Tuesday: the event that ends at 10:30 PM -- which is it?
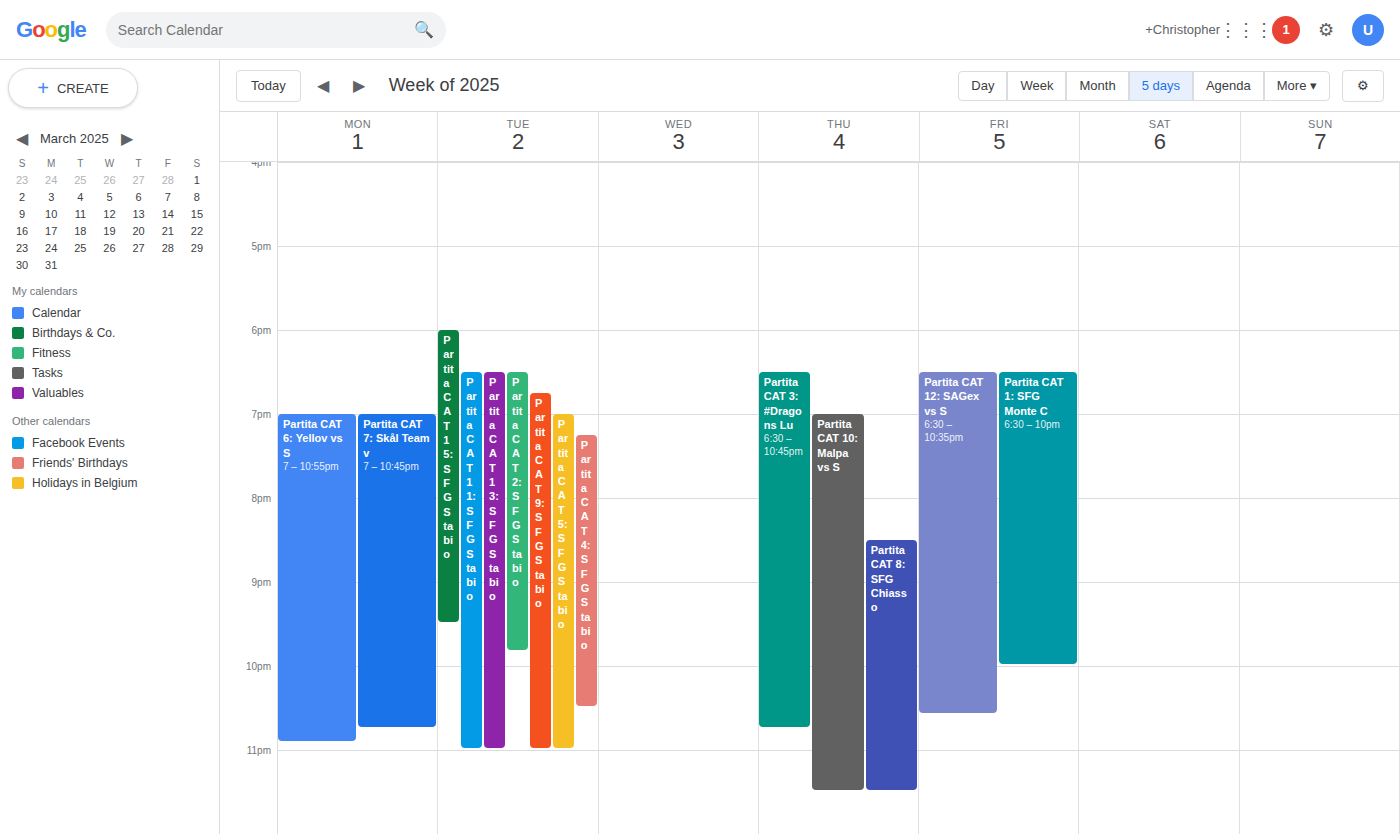
"Partita CAT 4: SFG Stabio"